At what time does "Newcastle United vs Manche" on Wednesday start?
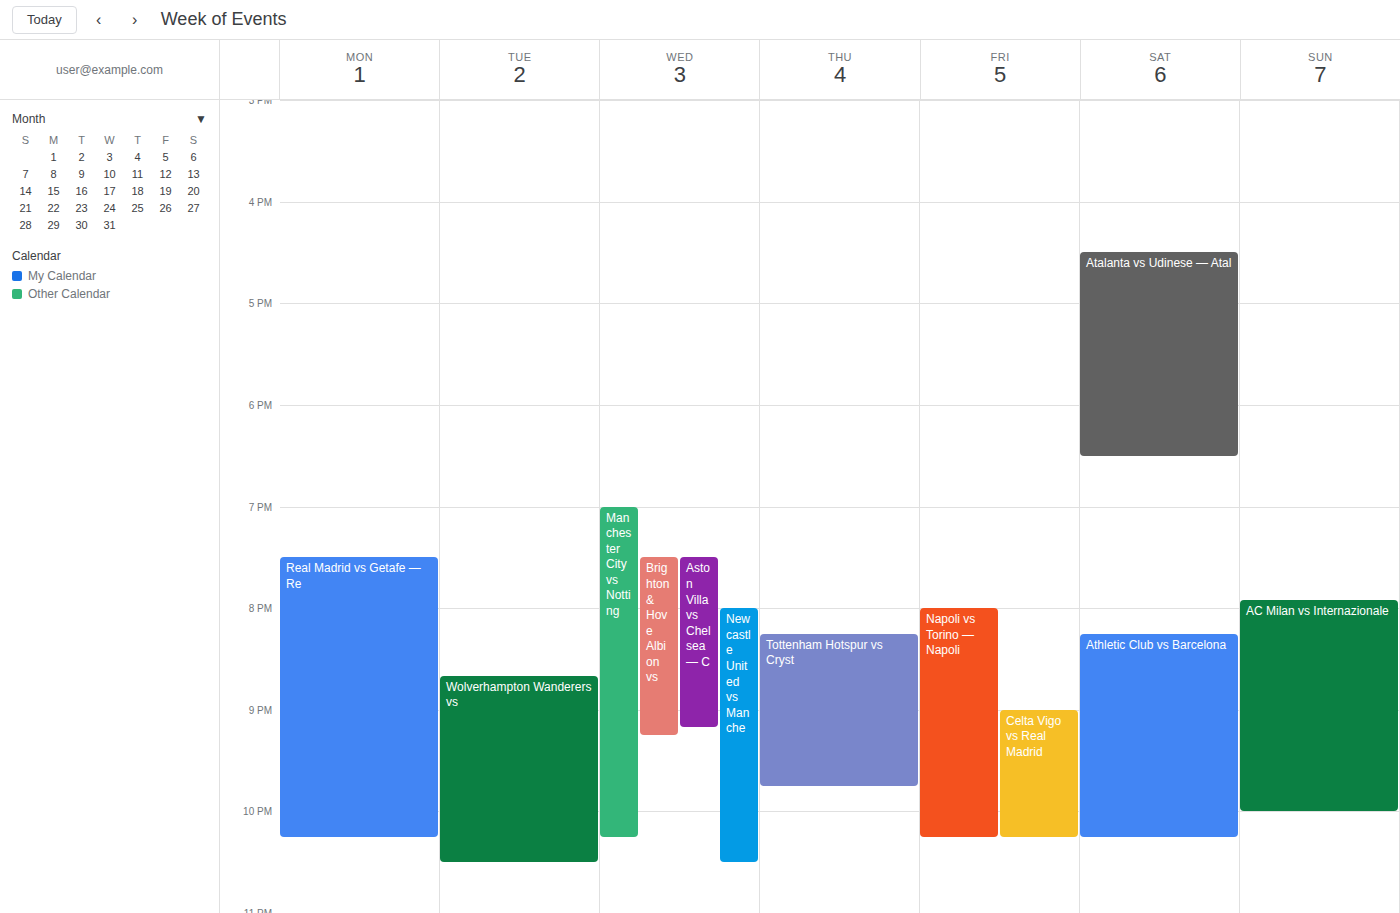
8:00 PM